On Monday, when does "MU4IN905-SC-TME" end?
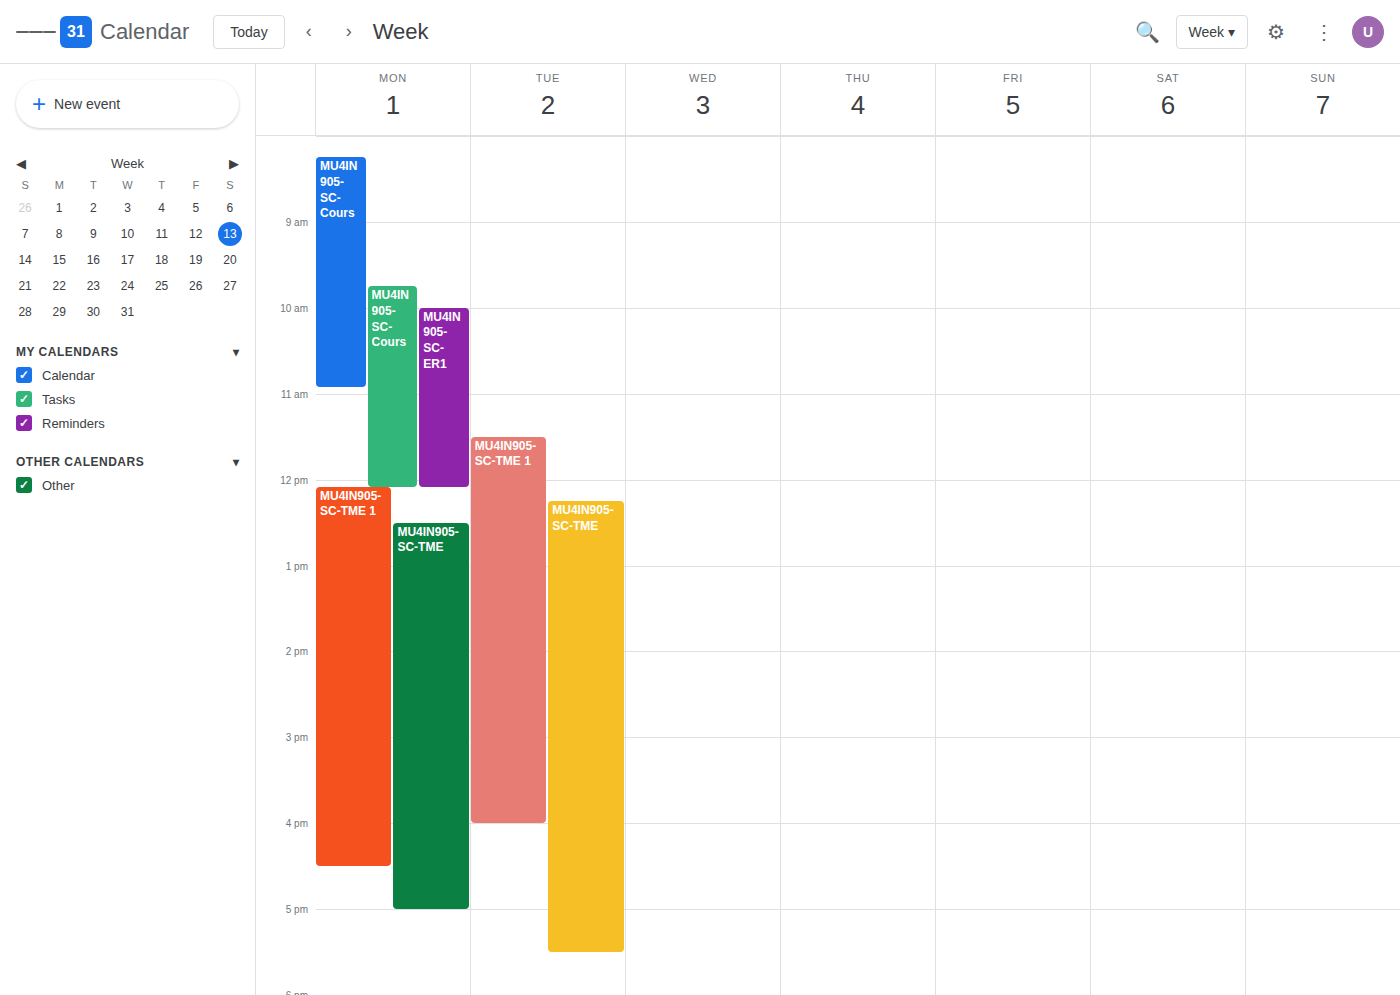
5:00 PM